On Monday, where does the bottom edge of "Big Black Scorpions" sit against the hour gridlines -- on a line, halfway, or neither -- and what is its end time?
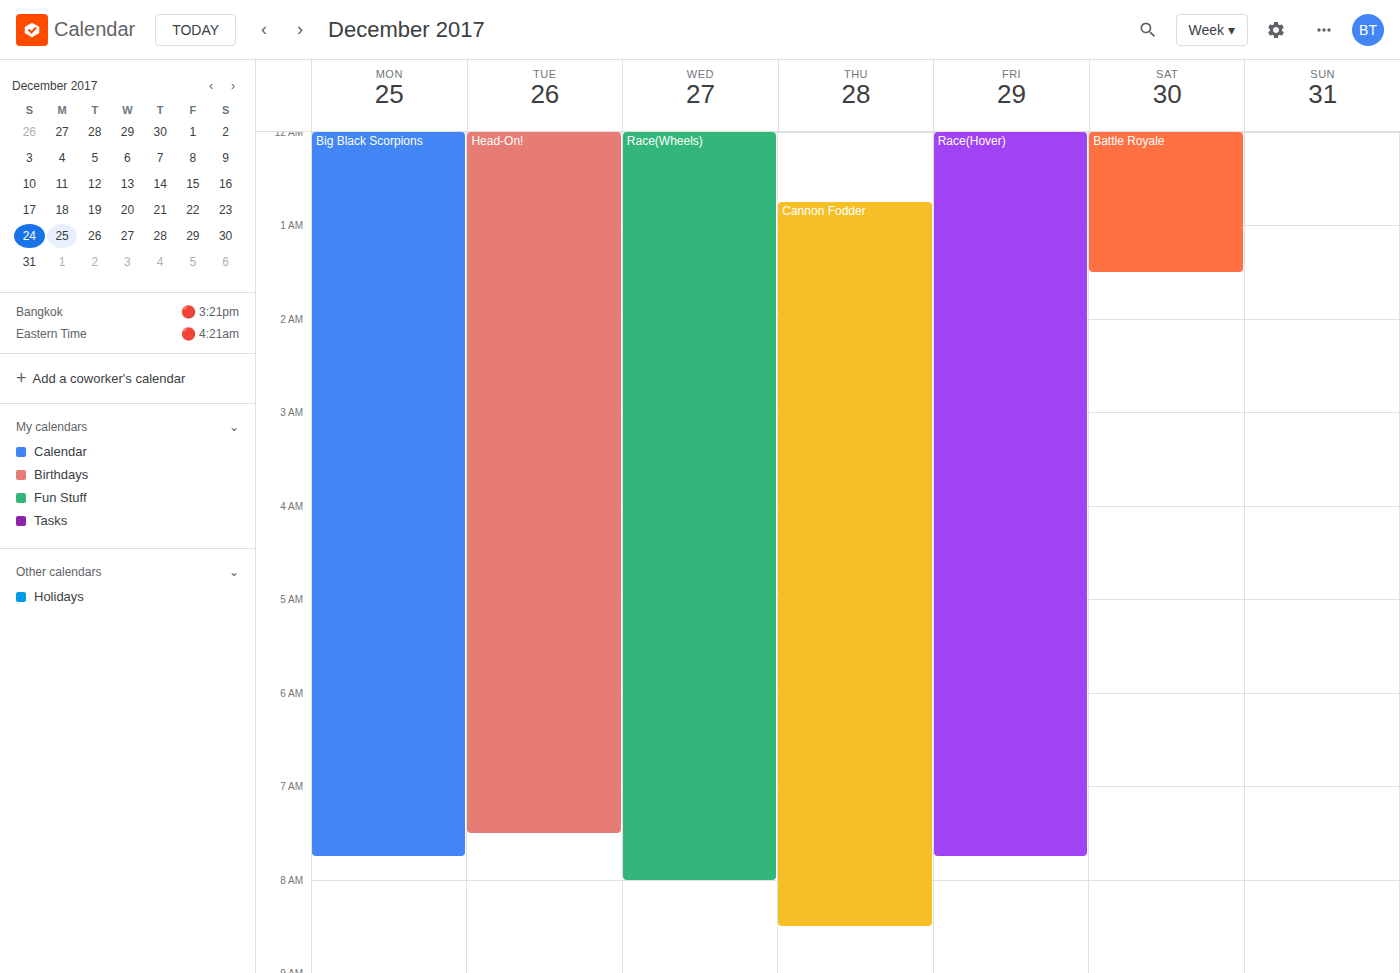
7:45 AM -- neither: three quarters of the way from the 7 AM line to the 8 AM line.